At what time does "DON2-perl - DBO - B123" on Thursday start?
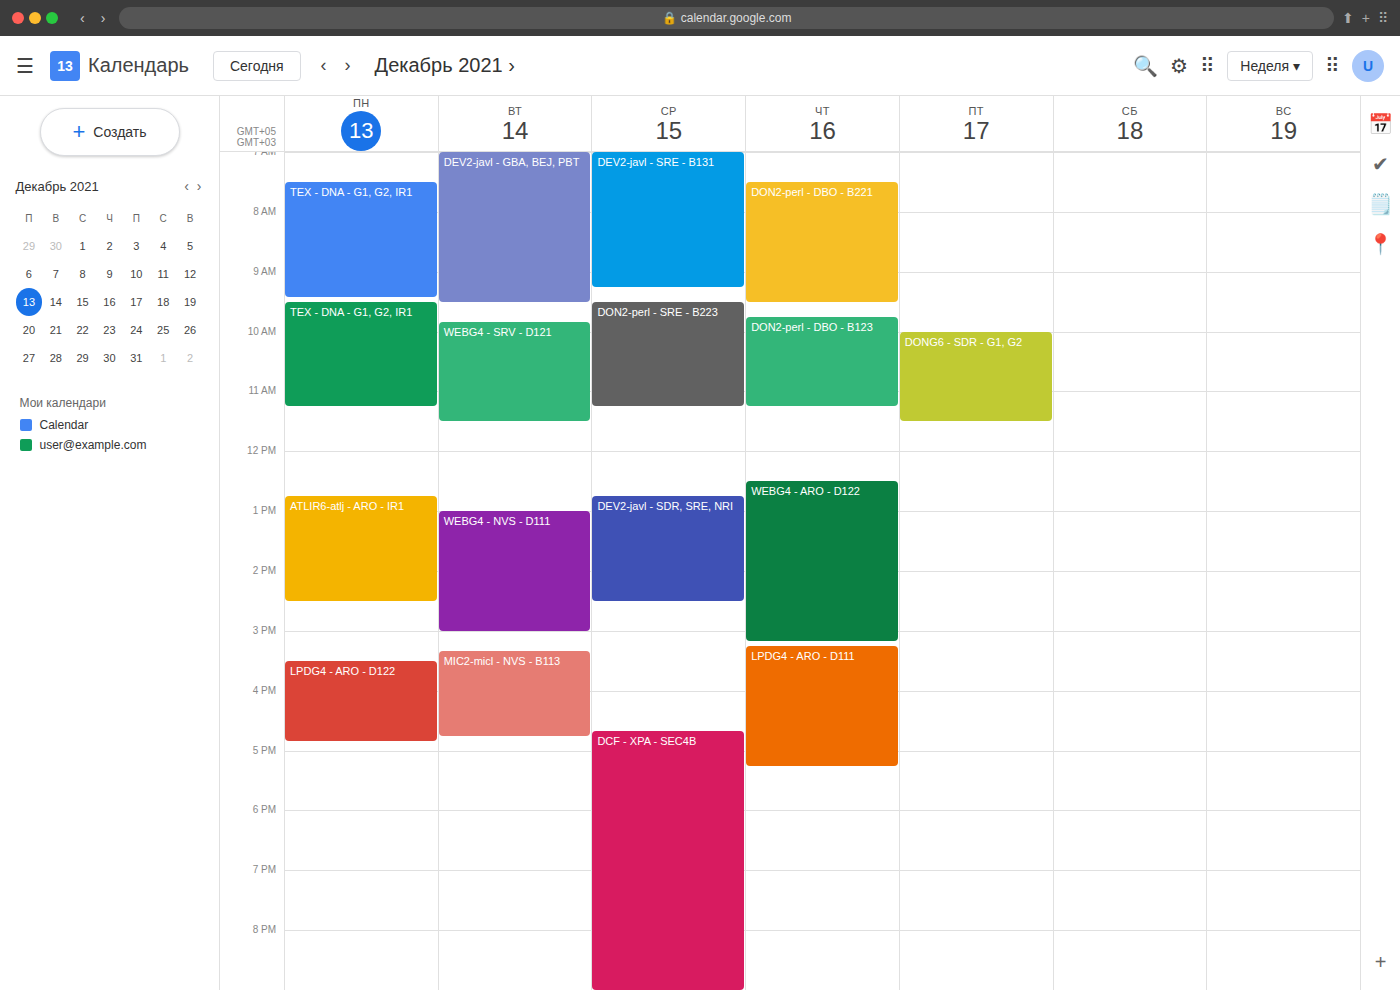
9:45 AM